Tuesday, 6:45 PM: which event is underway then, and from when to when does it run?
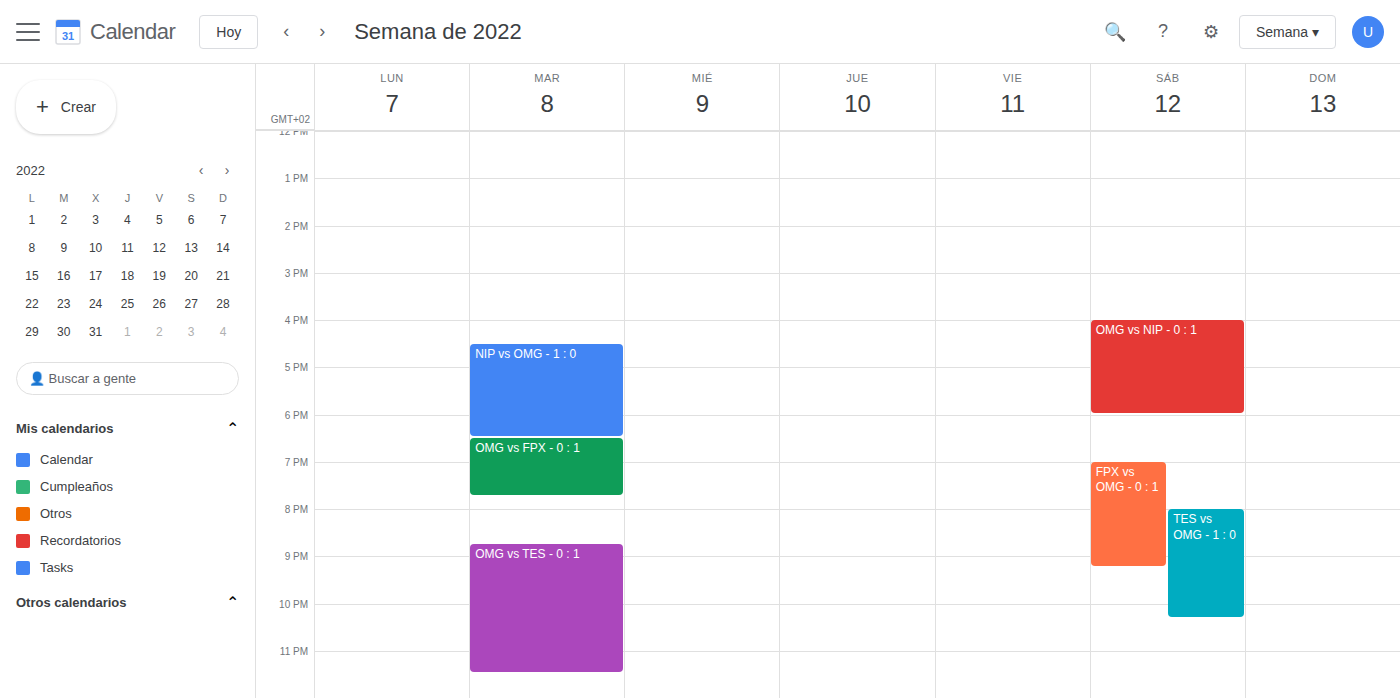
"OMG vs FPX - 0 : 1", 6:30 PM to 7:45 PM